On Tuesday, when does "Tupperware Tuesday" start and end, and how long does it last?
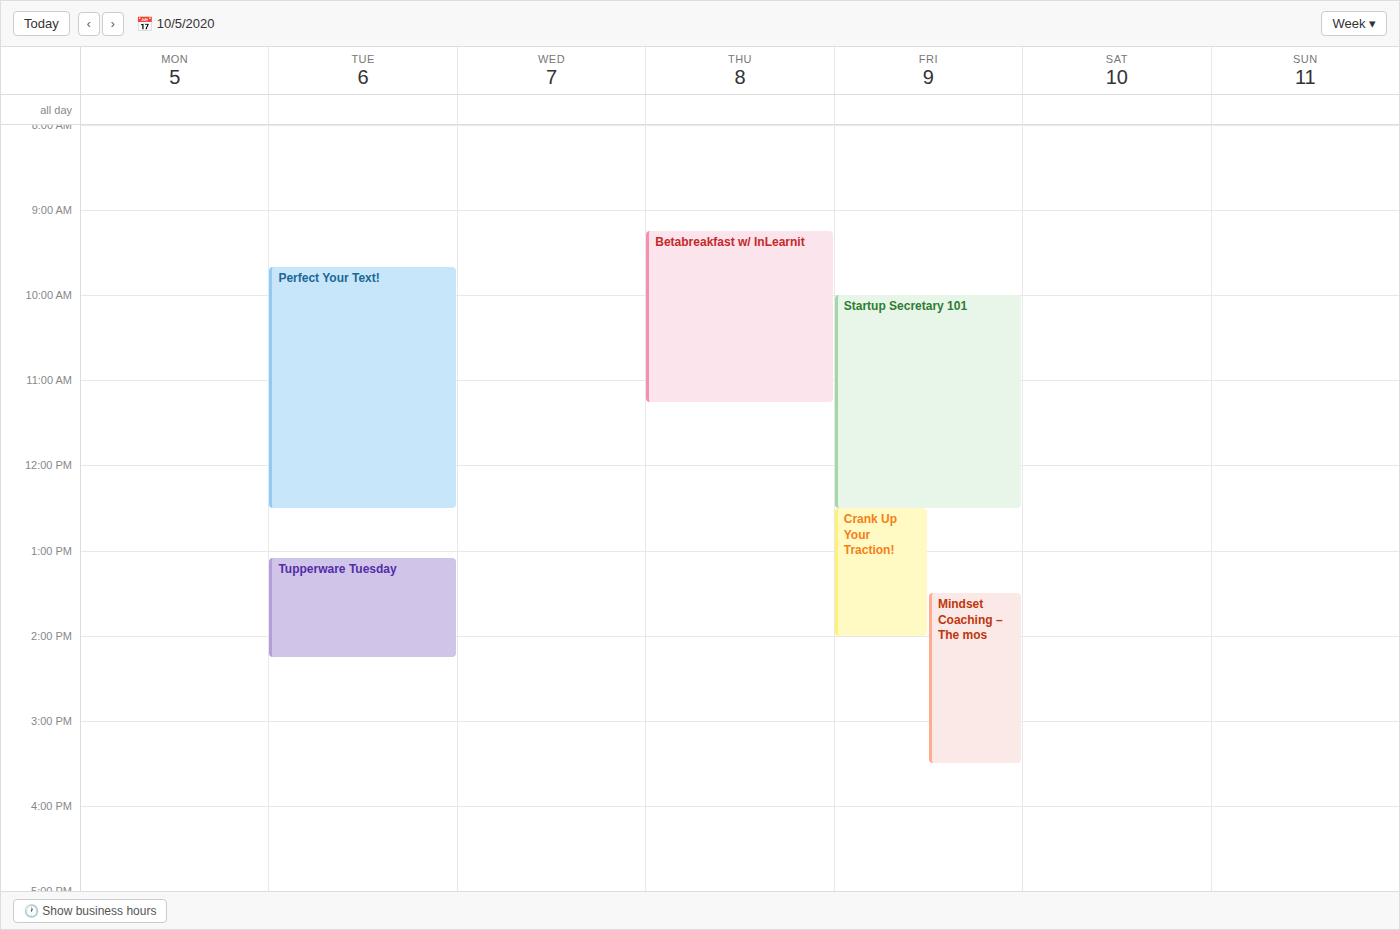
1:05 PM to 2:15 PM, 1 hour 10 minutes